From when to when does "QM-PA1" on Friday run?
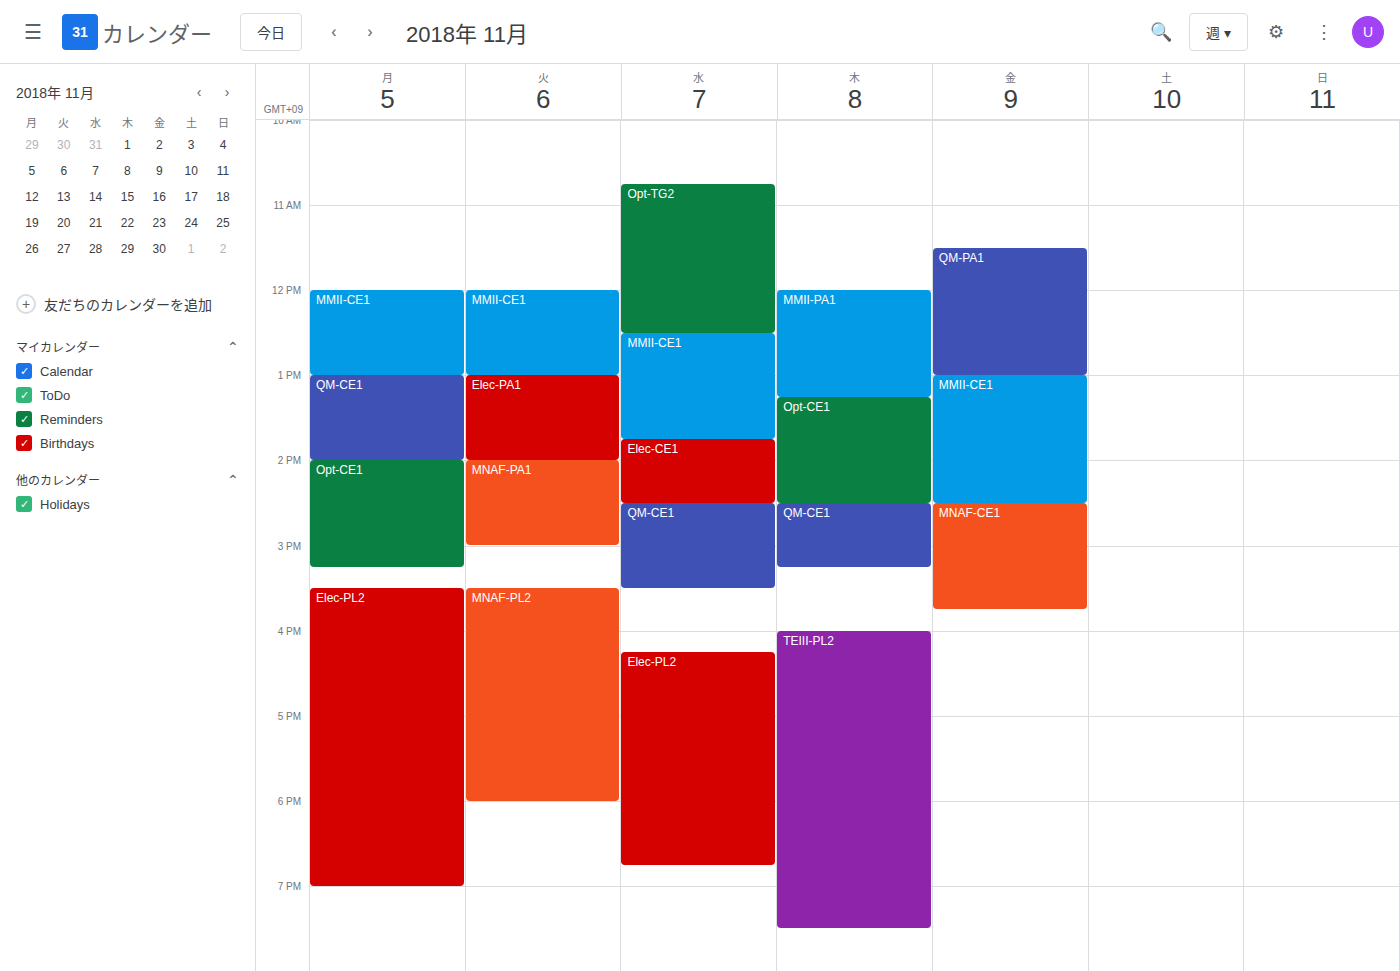
11:30 AM to 1:00 PM